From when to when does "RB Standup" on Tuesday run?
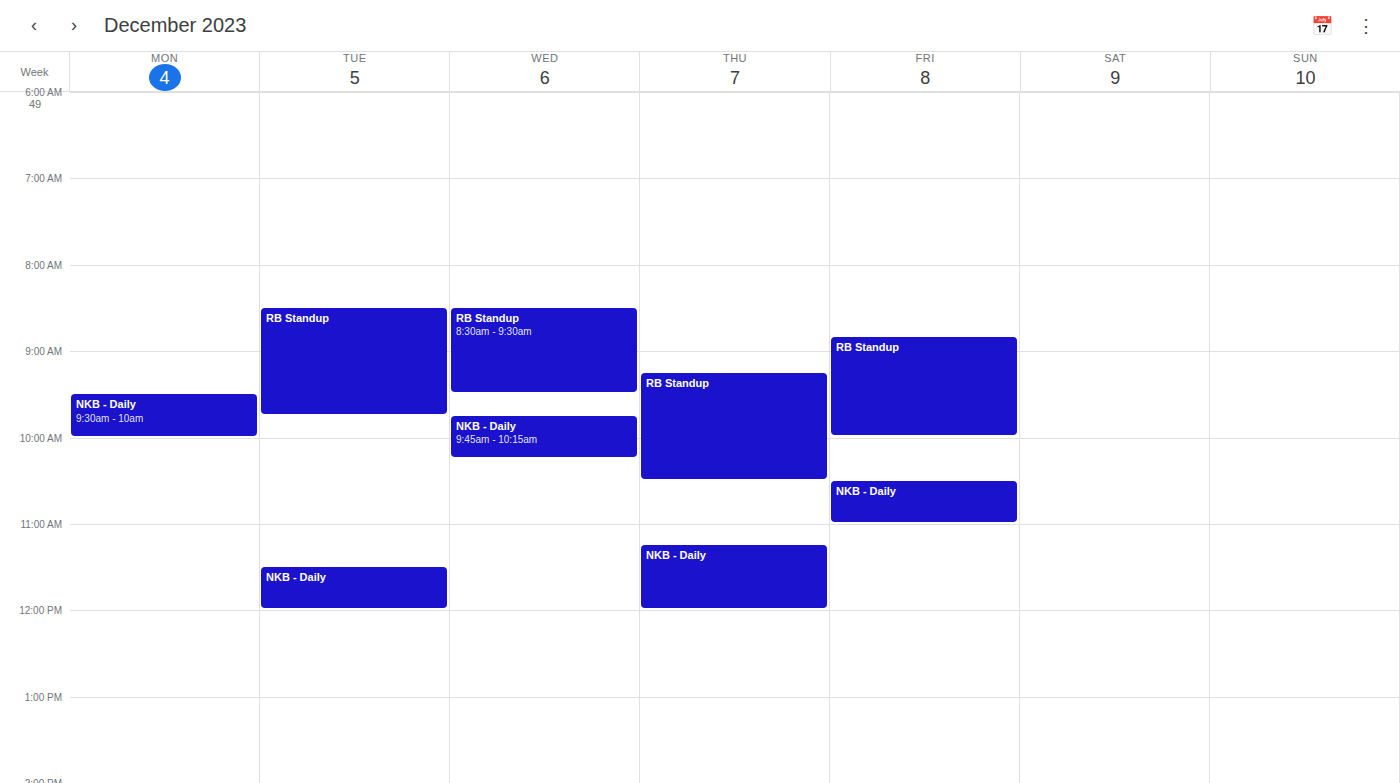
8:30 AM to 9:45 AM